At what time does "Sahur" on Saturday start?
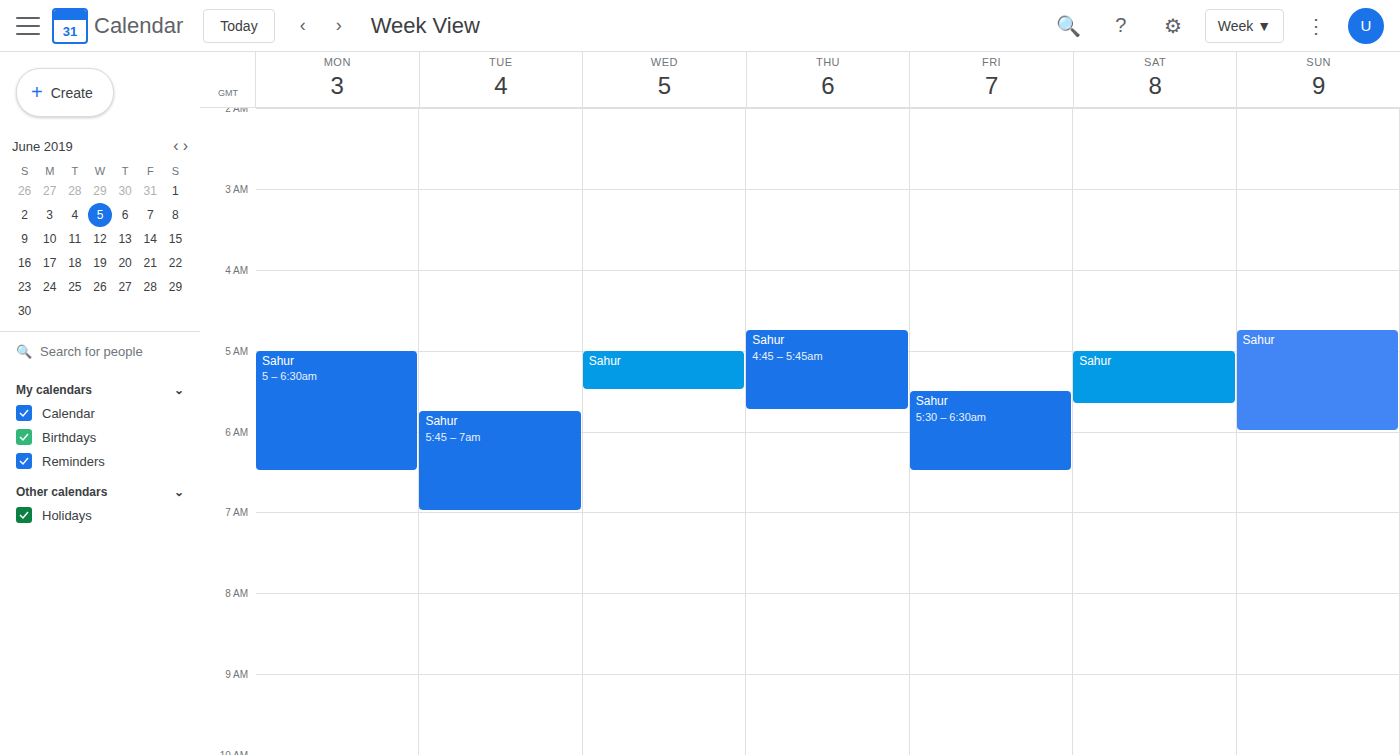
5:00 AM